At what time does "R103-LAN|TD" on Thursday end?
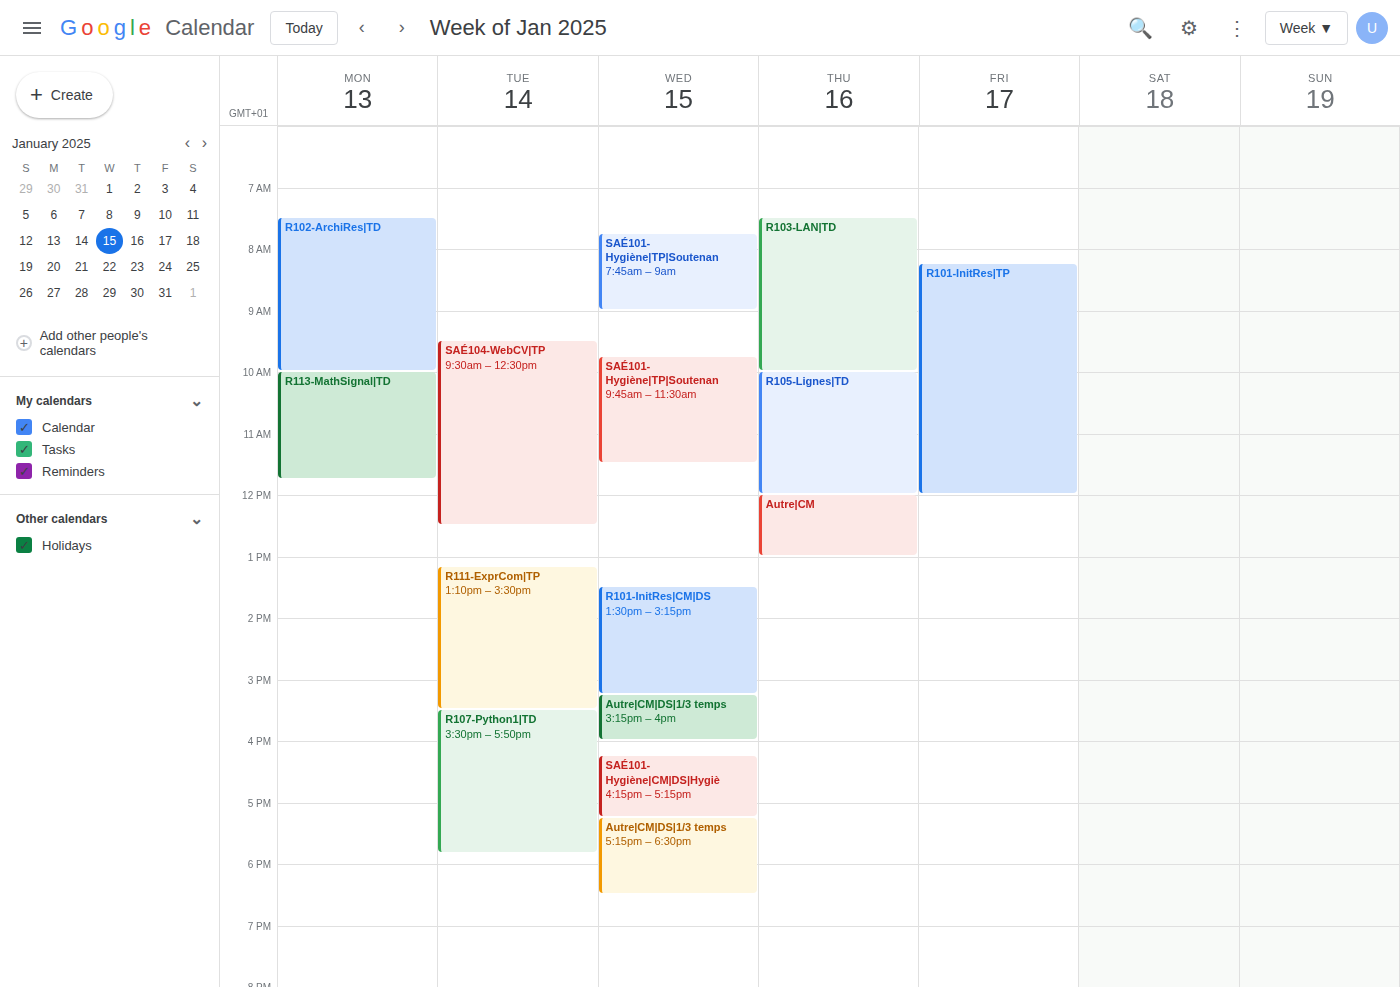
10:00